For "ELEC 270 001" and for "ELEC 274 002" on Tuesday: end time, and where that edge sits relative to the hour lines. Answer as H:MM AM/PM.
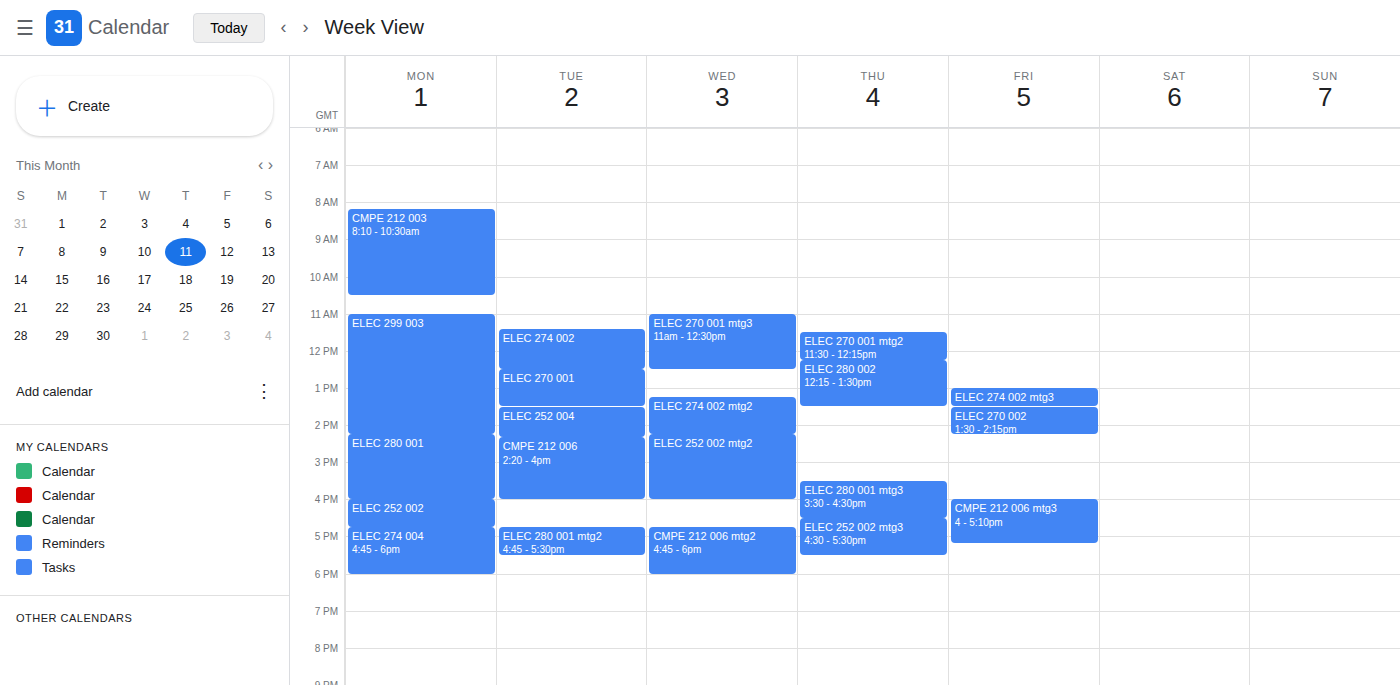
"ELEC 270 001": 1:30 PM, halfway between the 1 PM and 2 PM lines. "ELEC 274 002": 12:30 PM, halfway between the 12 PM and 1 PM lines.